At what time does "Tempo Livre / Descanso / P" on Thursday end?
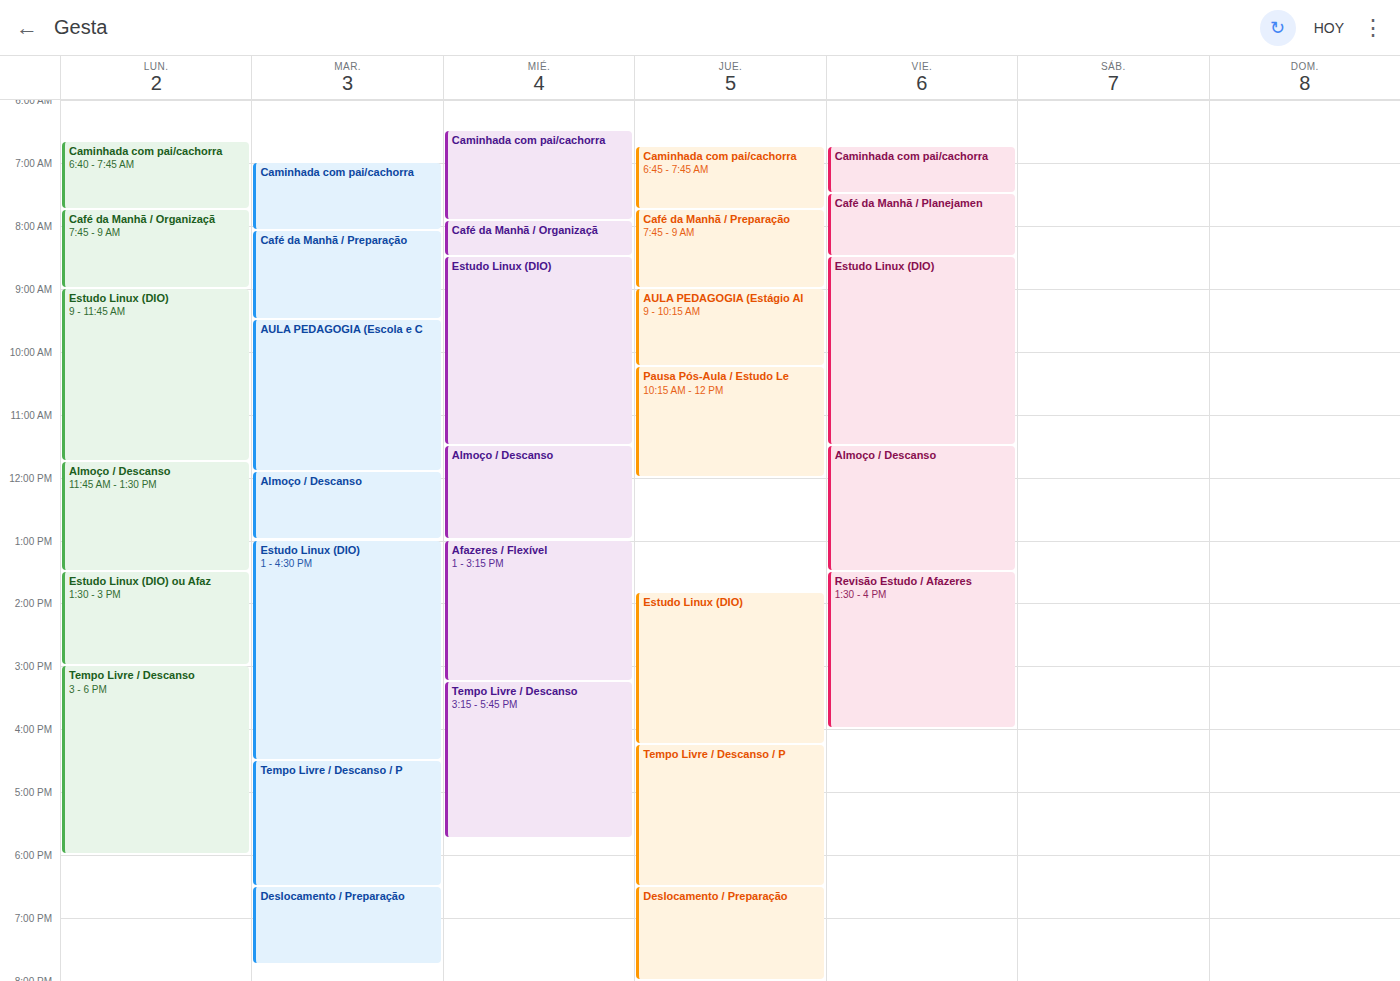
18:30